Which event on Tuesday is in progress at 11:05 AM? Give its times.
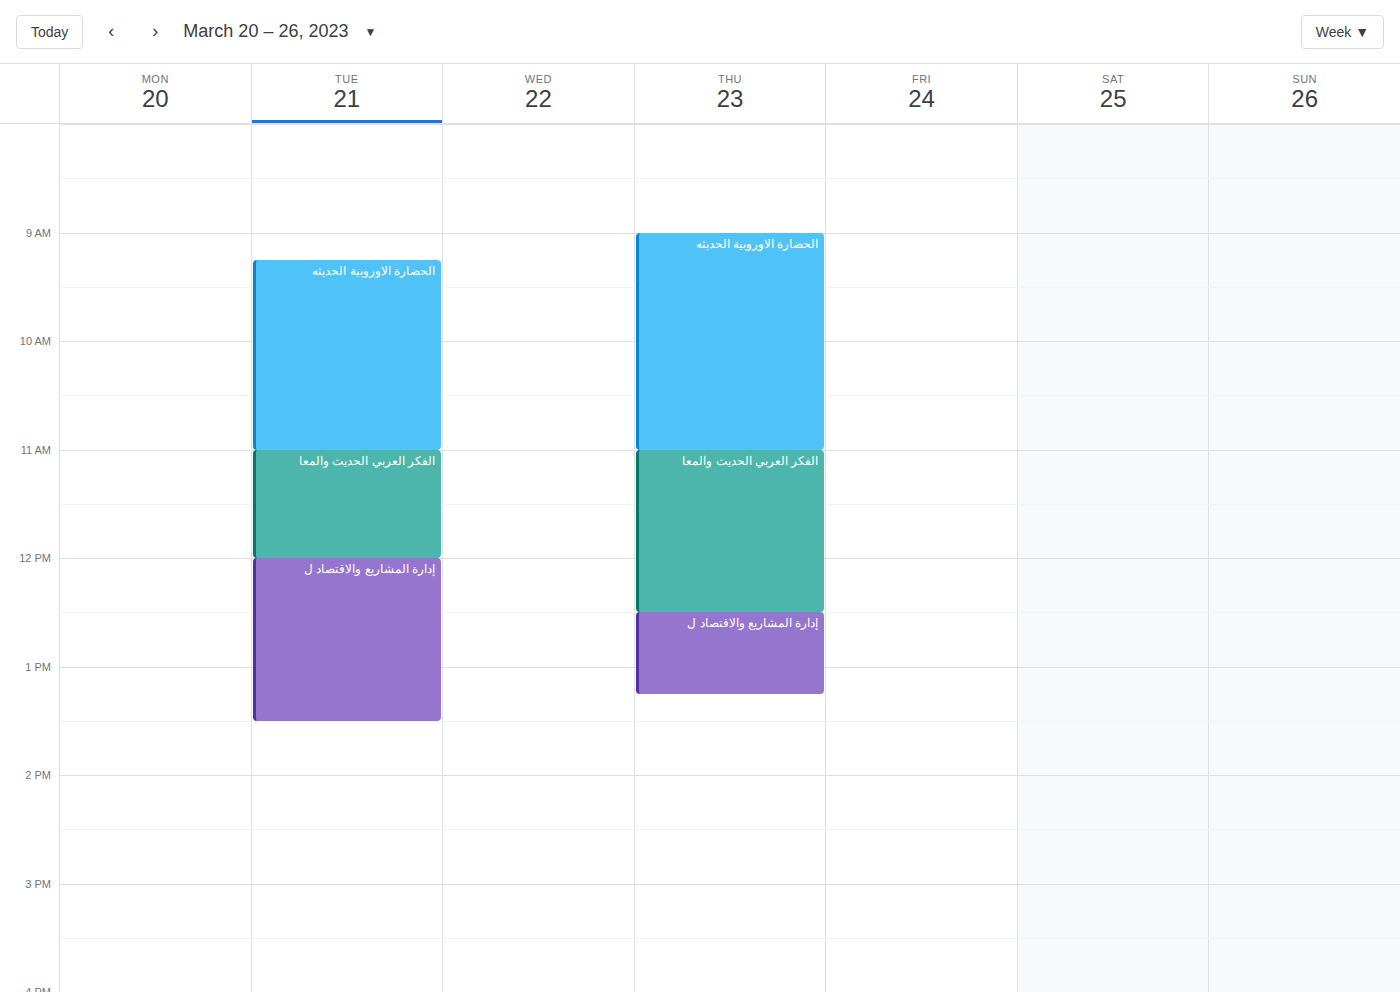
"الفكر العربي الحديث والمعا", 11:00 AM to 12:00 PM